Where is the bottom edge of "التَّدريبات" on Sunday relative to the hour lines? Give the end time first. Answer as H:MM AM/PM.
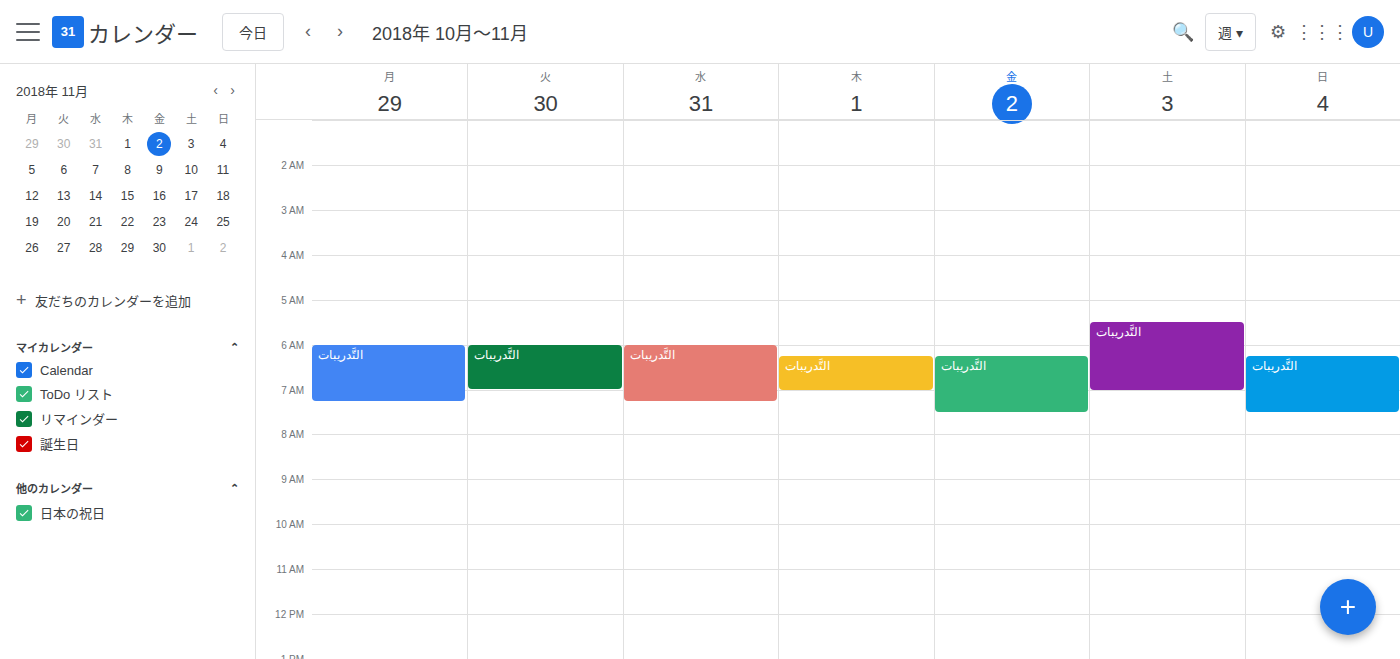
7:30 AM -- halfway between the 7 AM and 8 AM lines.